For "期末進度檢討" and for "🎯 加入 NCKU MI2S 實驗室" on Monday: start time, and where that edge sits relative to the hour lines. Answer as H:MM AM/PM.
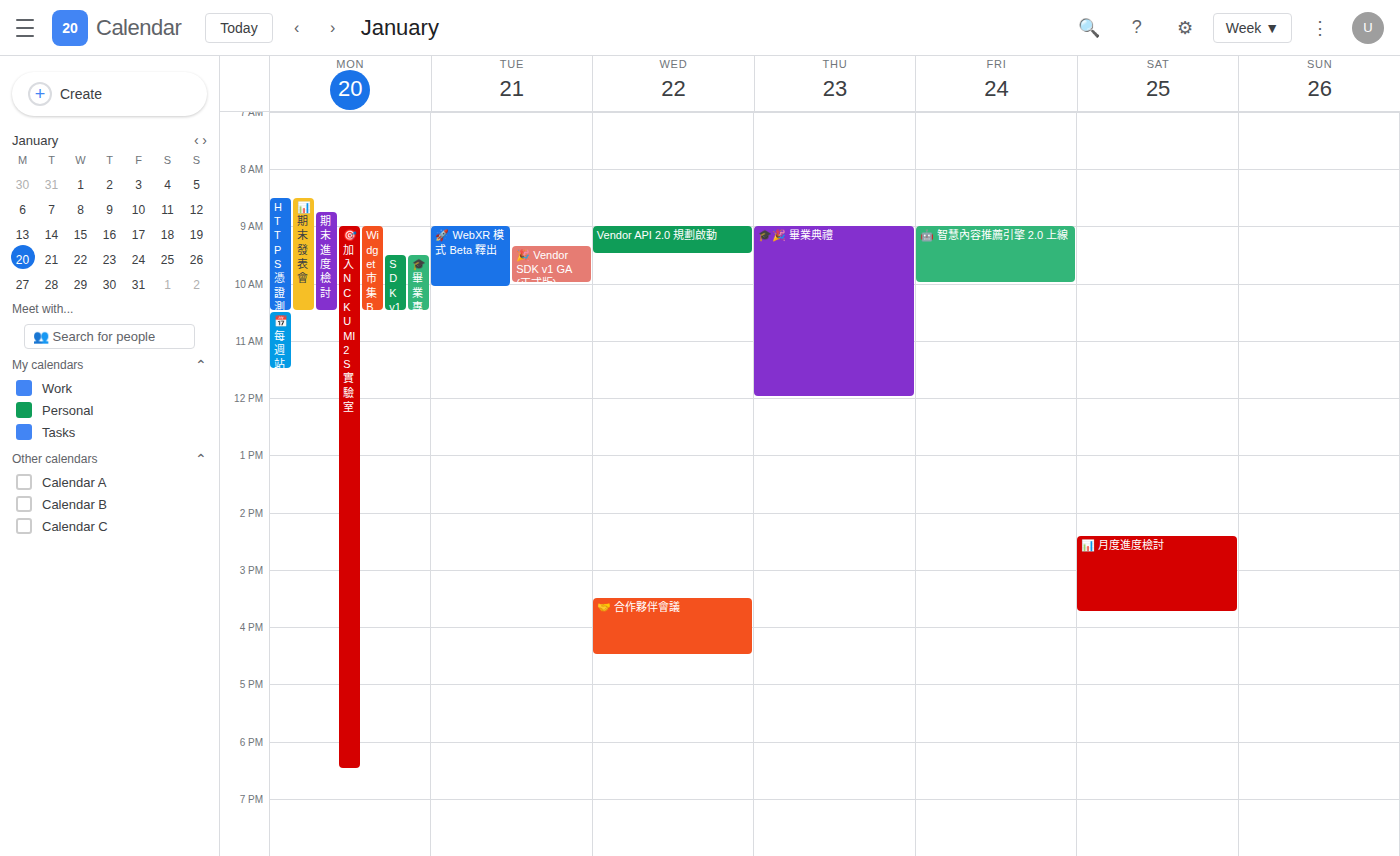
"期末進度檢討": 8:45 AM, neither: three quarters of the way from the 8 AM line to the 9 AM line. "🎯 加入 NCKU MI2S 實驗室": 9:00 AM, exactly on the 9 AM line.